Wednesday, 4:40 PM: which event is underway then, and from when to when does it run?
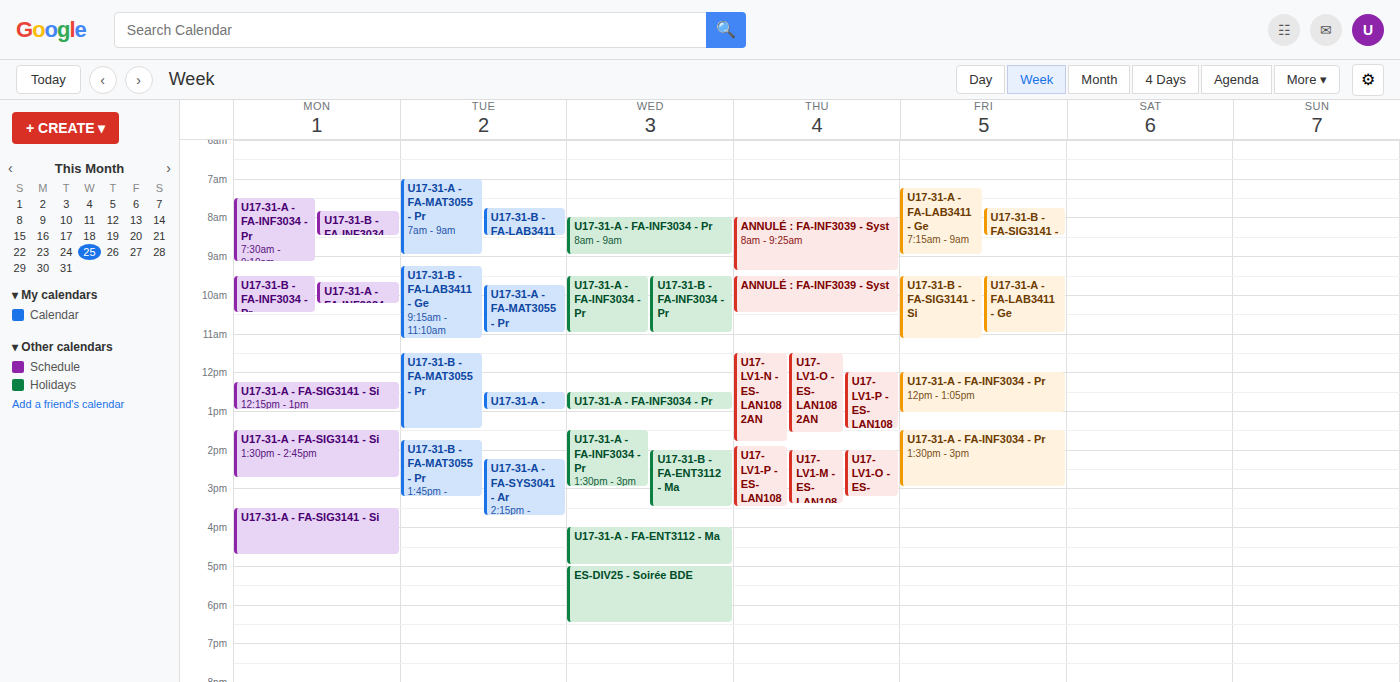
"U17-31-A - FA-ENT3112 - Ma", 4:00 PM to 5:00 PM